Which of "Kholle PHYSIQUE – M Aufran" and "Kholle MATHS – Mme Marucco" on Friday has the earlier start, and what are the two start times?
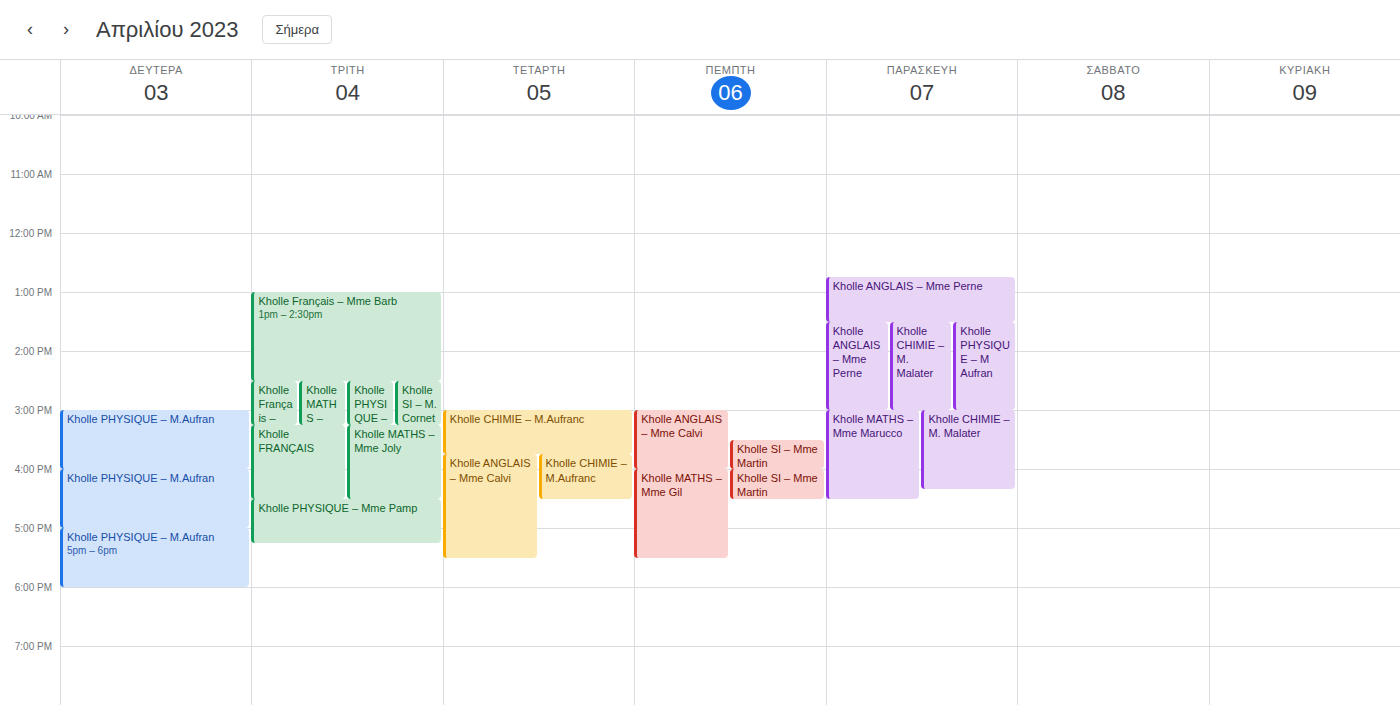
"Kholle PHYSIQUE – M Aufran" 1:30 PM; "Kholle MATHS – Mme Marucco" 3:00 PM.